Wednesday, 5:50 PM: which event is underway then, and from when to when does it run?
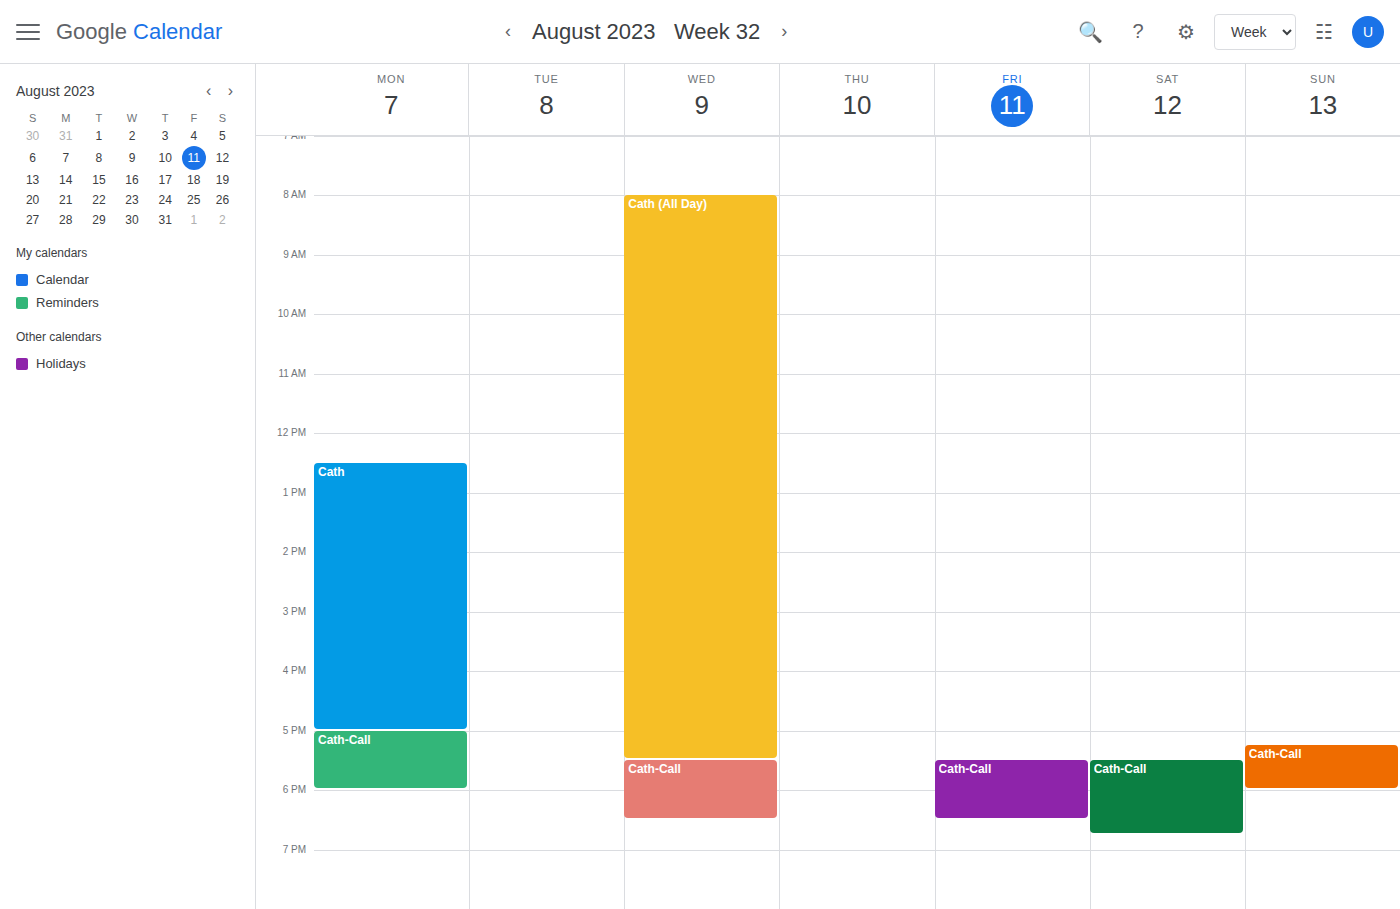
"Cath-Call", 5:30 PM to 6:30 PM